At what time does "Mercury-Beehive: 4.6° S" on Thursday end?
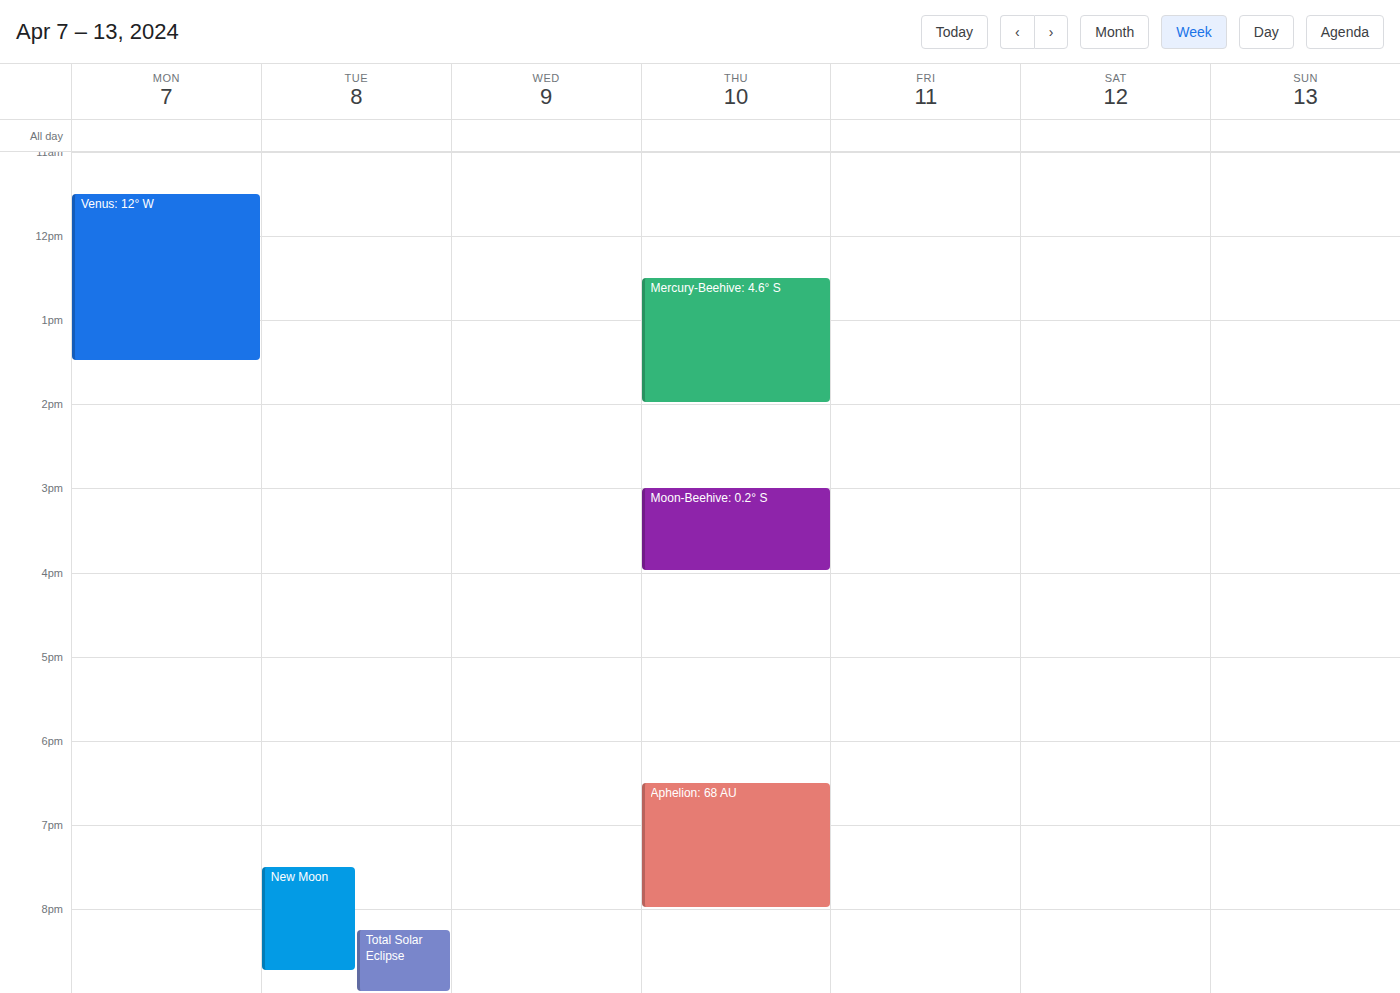
2:00 PM